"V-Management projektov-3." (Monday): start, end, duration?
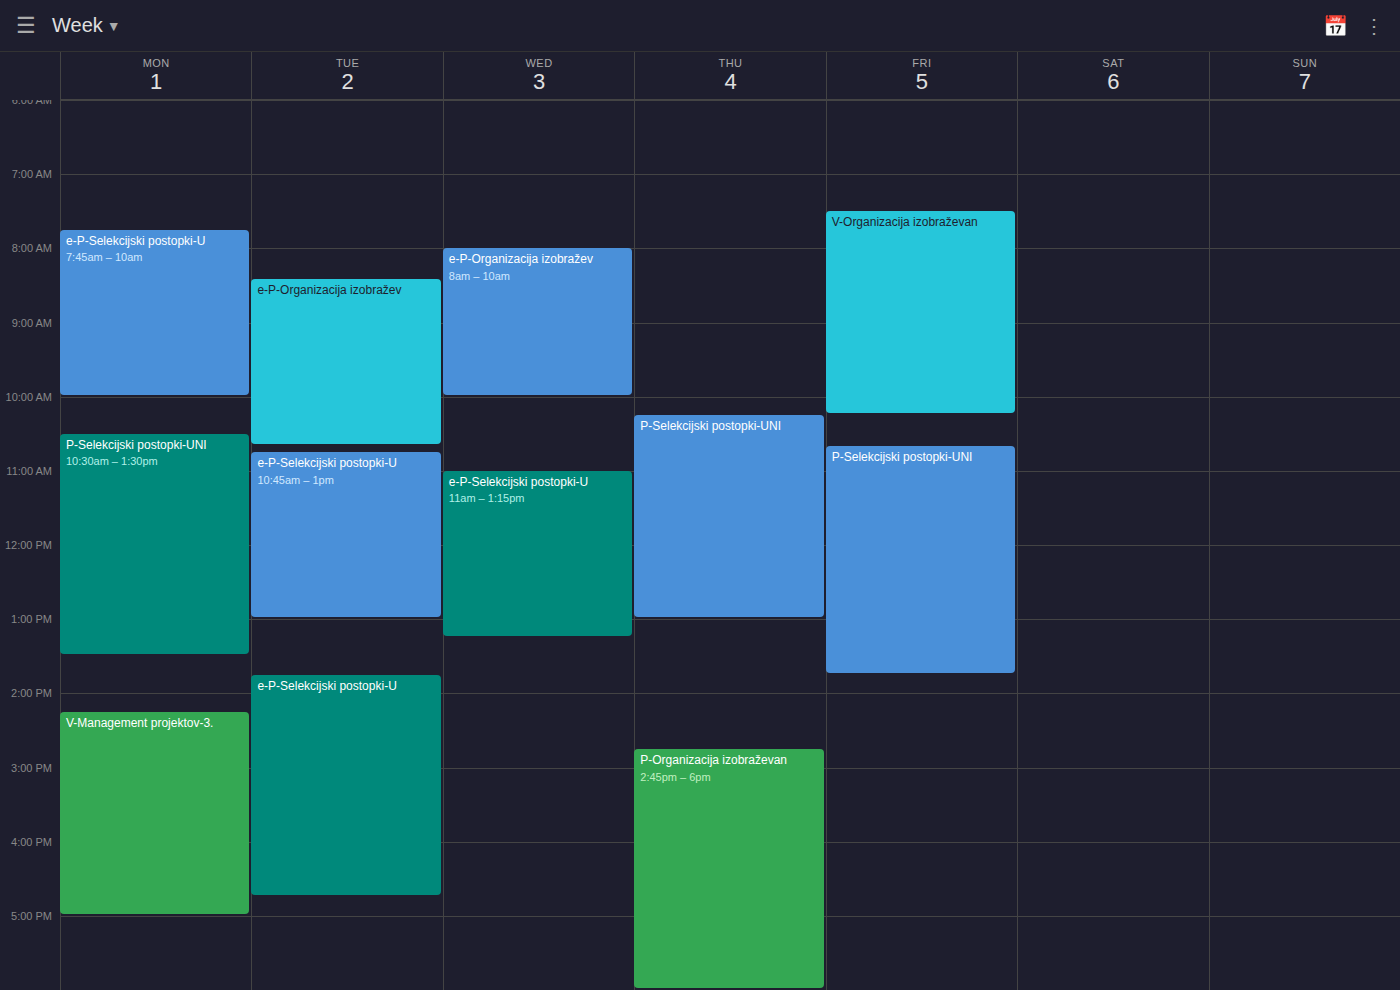
2:15 PM to 5:00 PM, 2 hours 45 minutes